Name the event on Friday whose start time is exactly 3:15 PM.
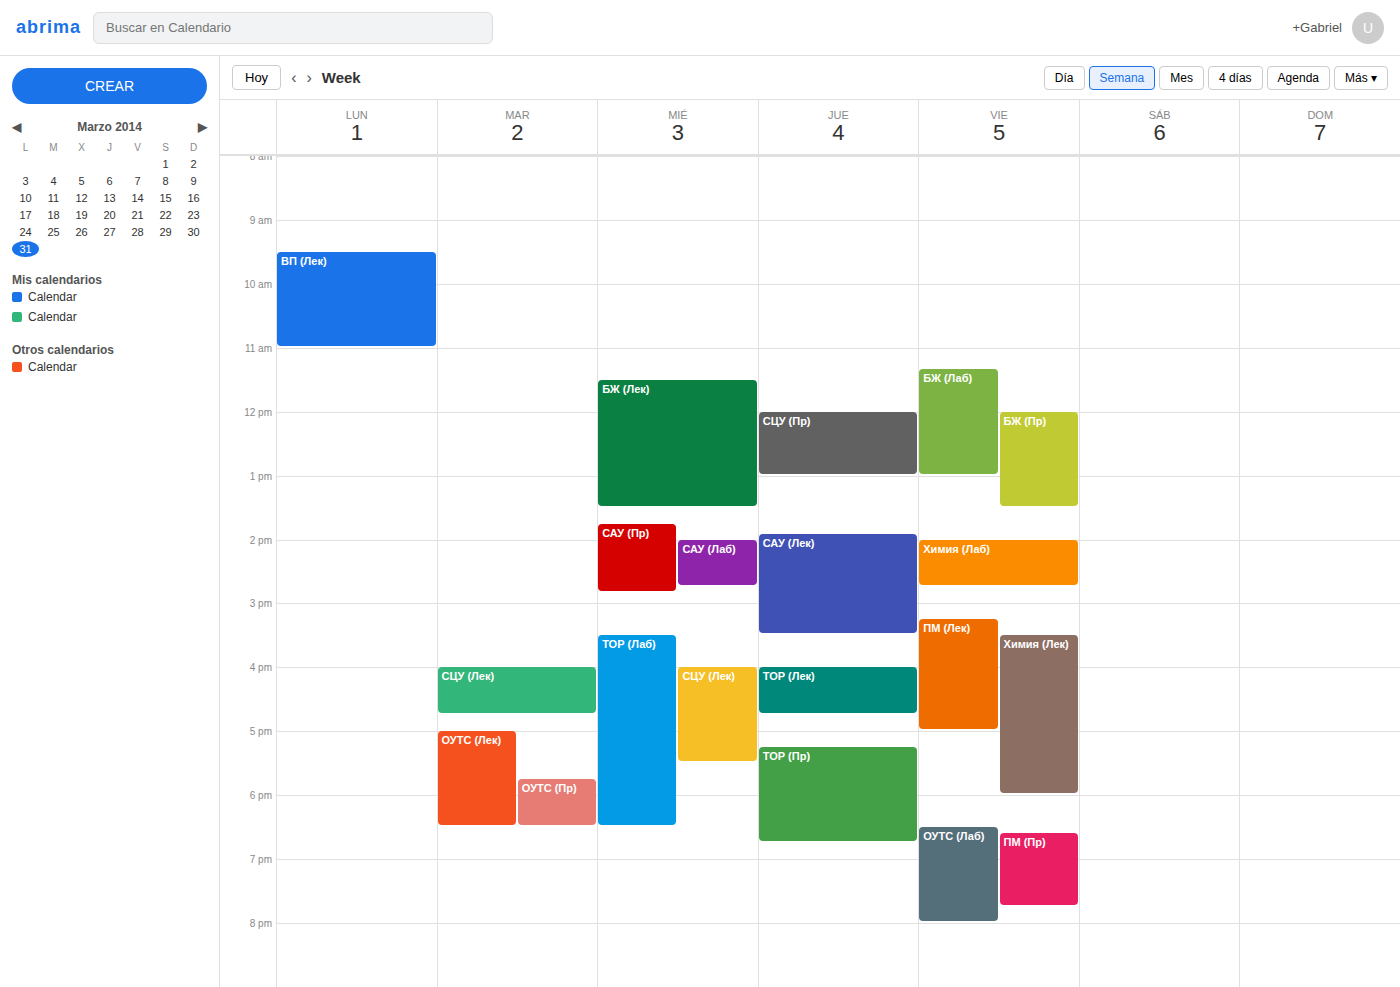
"ПМ (Лек)"